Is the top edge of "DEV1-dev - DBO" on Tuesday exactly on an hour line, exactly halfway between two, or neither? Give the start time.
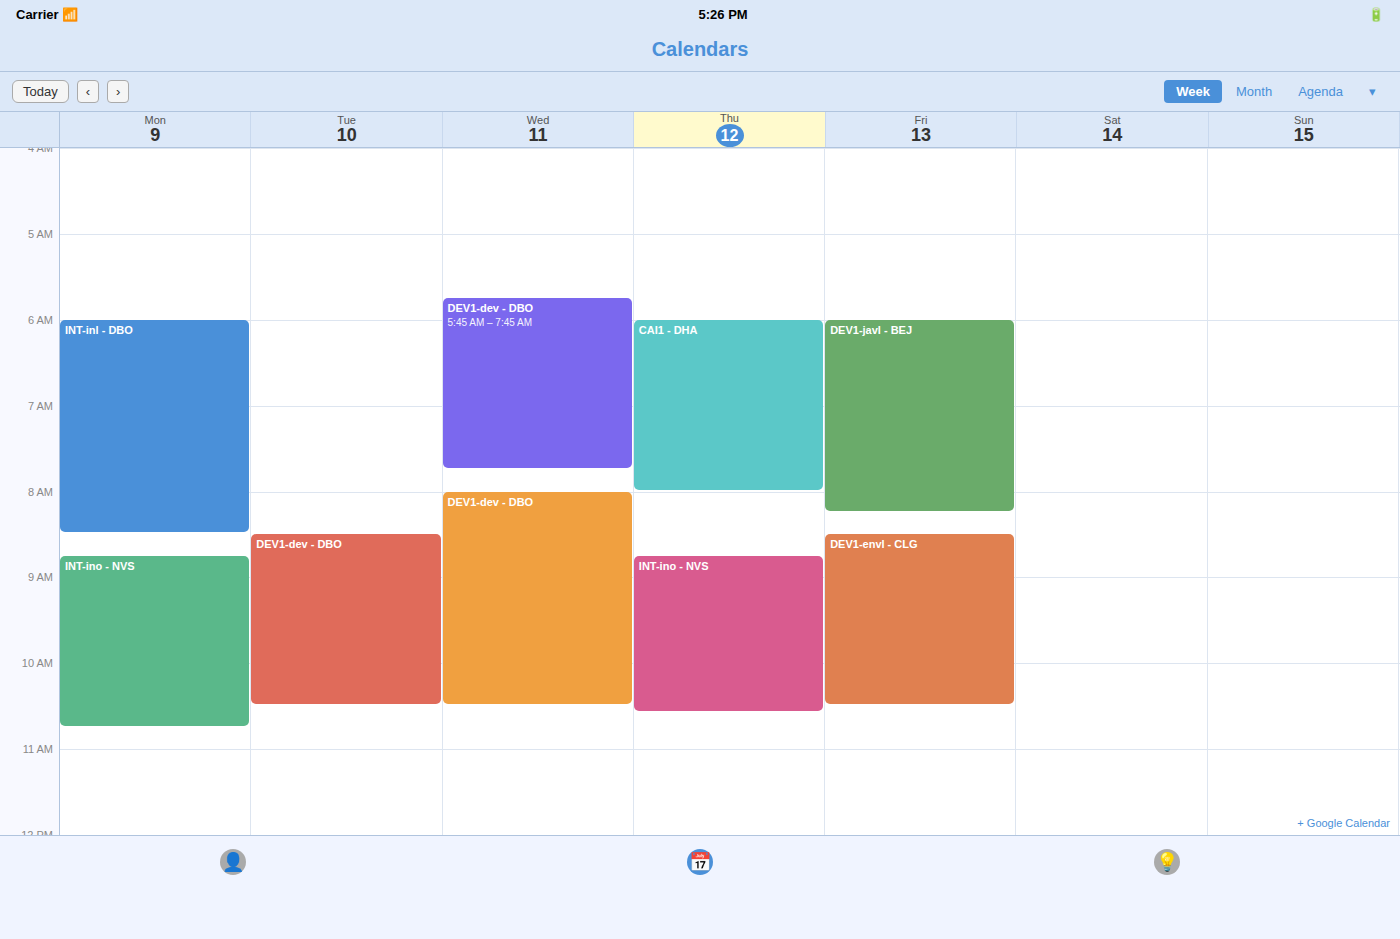
08:30 -- halfway between the 08:00 and 09:00 lines.